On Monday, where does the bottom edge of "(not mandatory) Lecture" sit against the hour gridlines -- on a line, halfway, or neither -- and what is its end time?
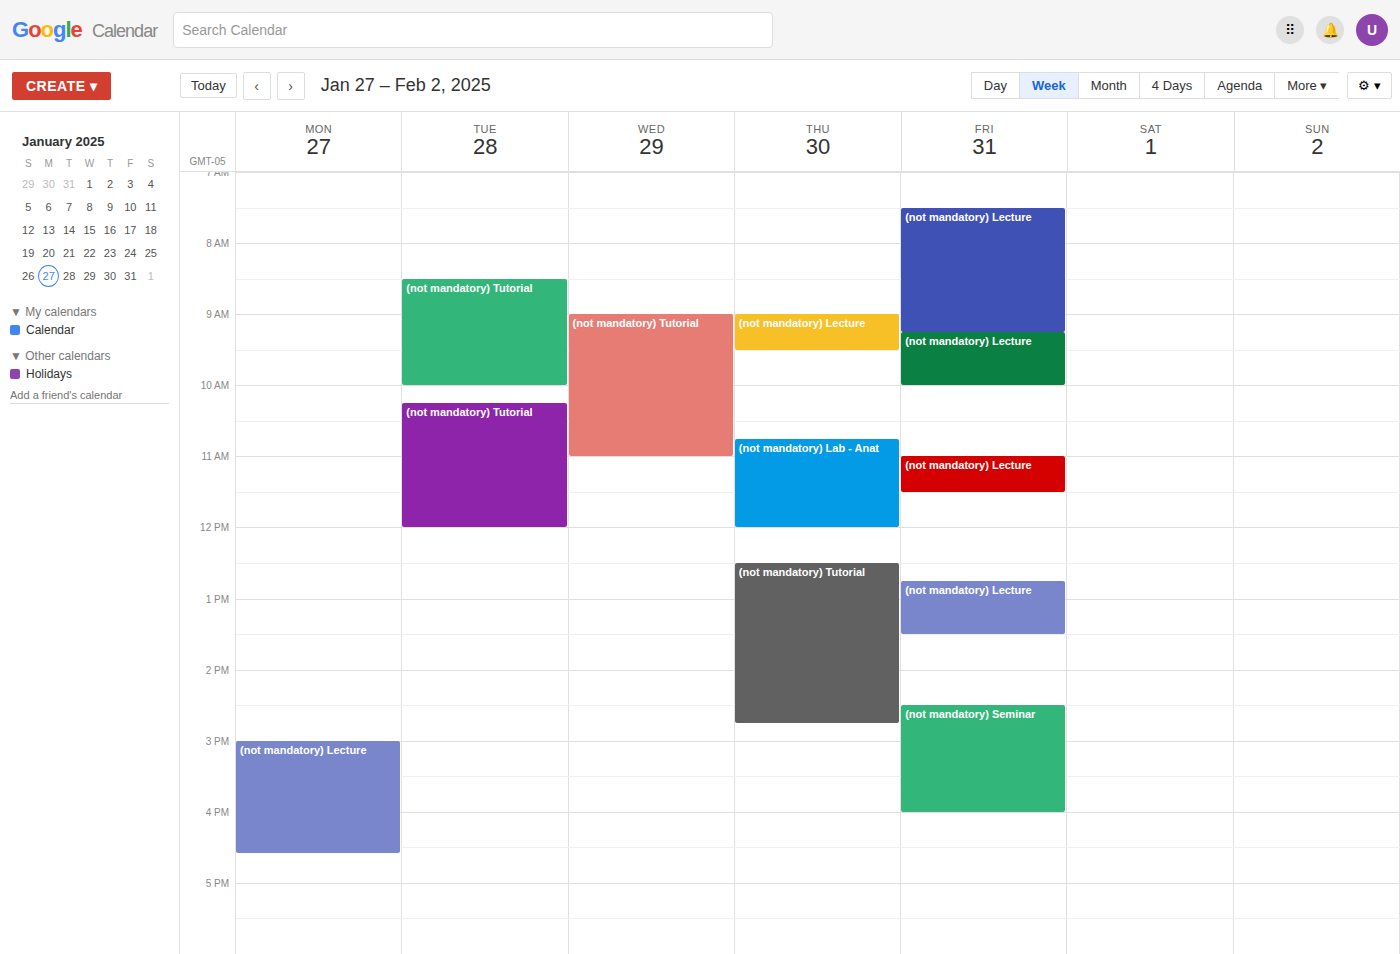
16:35 -- neither: 35 minutes below the 16:00 line and 25 minutes above the 17:00 line.